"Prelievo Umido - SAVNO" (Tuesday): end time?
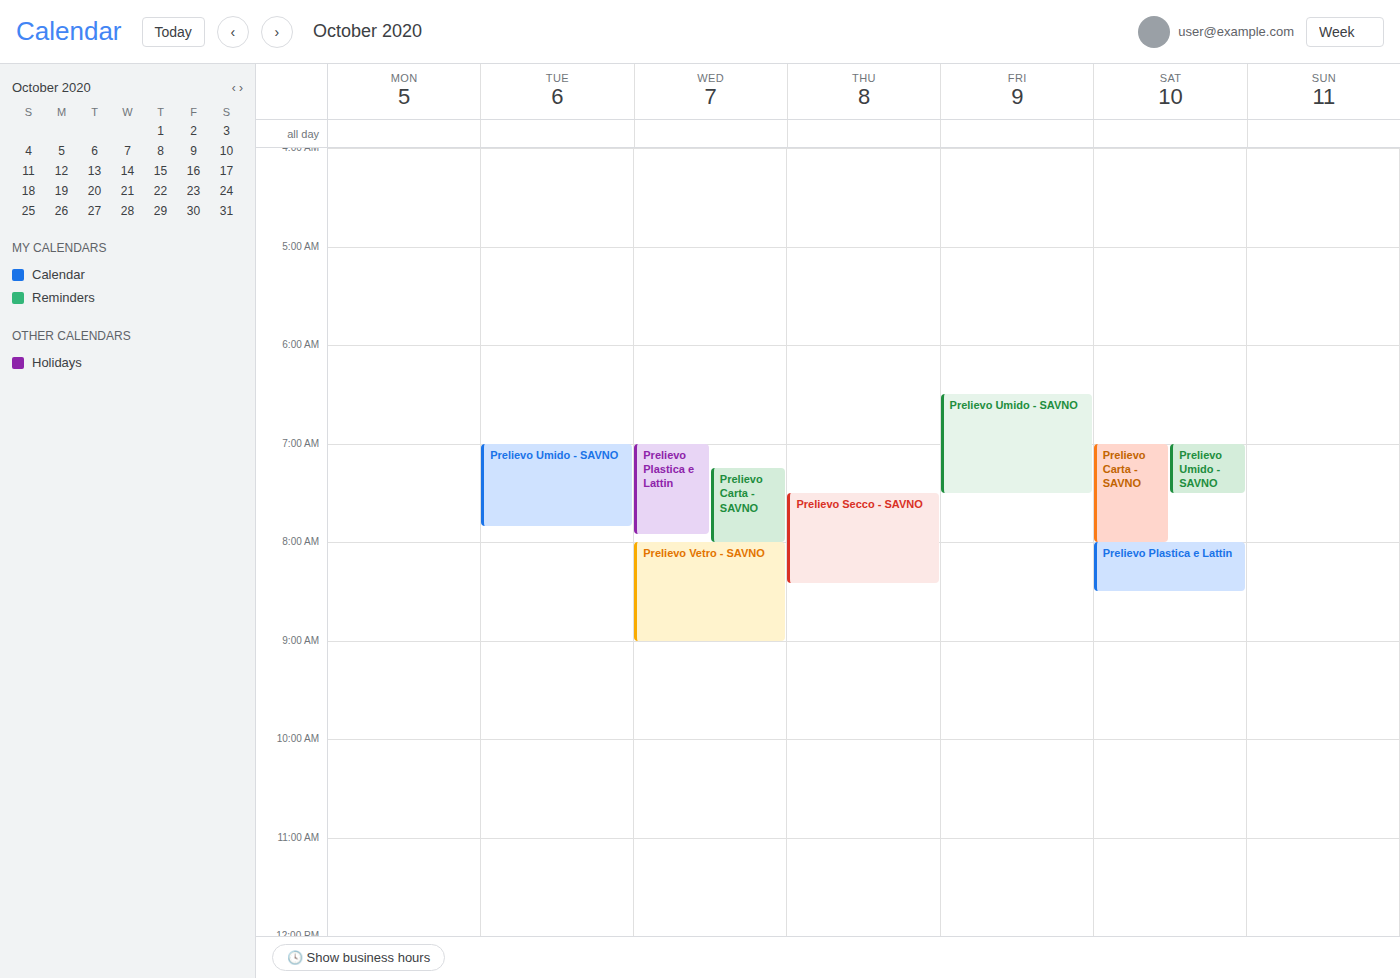
07:50